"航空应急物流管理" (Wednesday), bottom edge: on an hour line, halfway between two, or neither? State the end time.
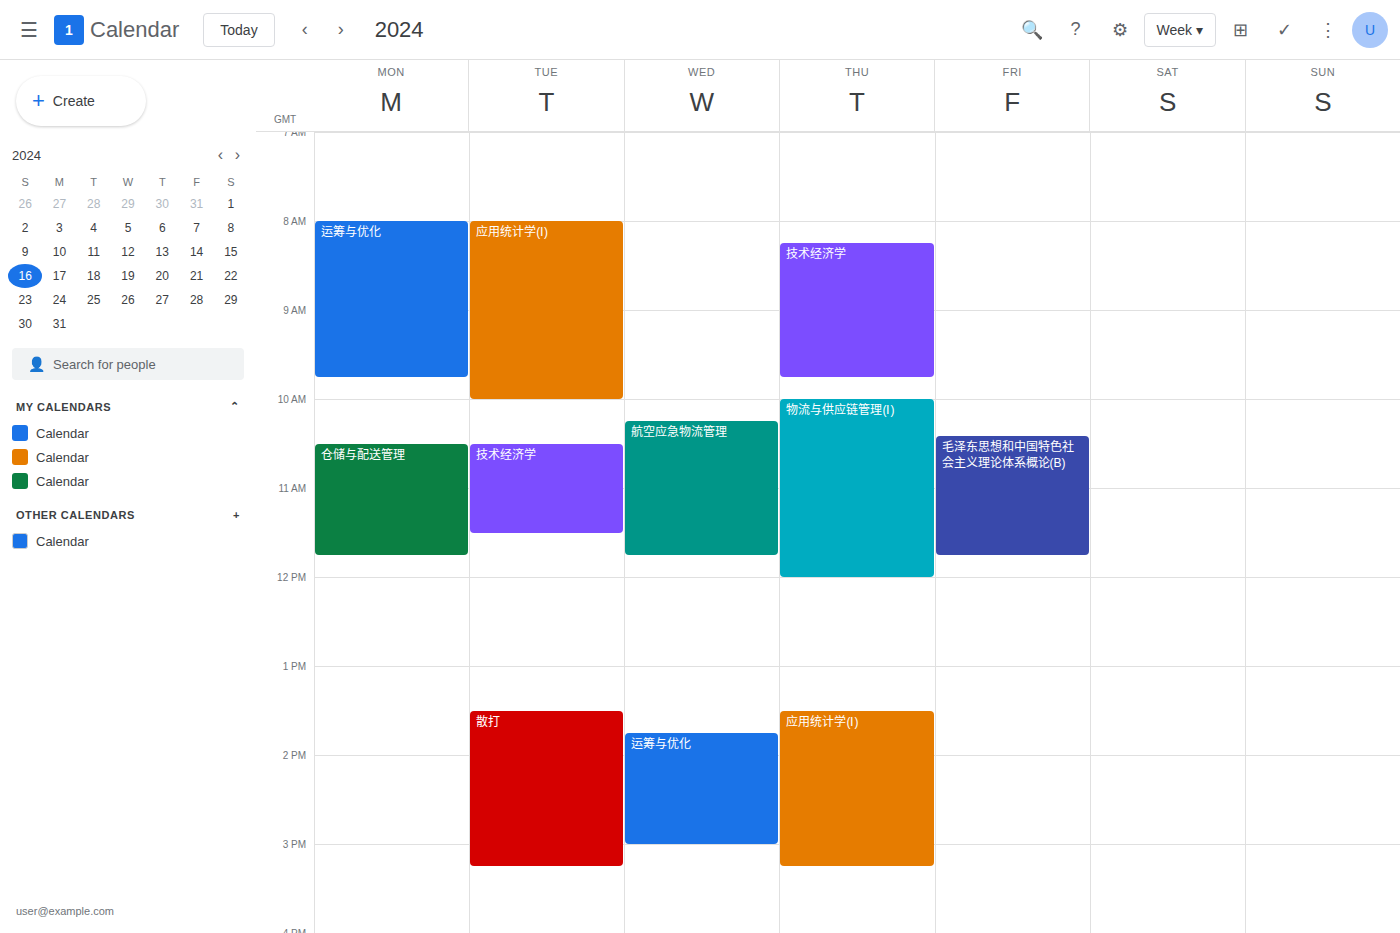
11:45 AM -- neither: three quarters of the way from the 11 AM line to the 12 PM line.